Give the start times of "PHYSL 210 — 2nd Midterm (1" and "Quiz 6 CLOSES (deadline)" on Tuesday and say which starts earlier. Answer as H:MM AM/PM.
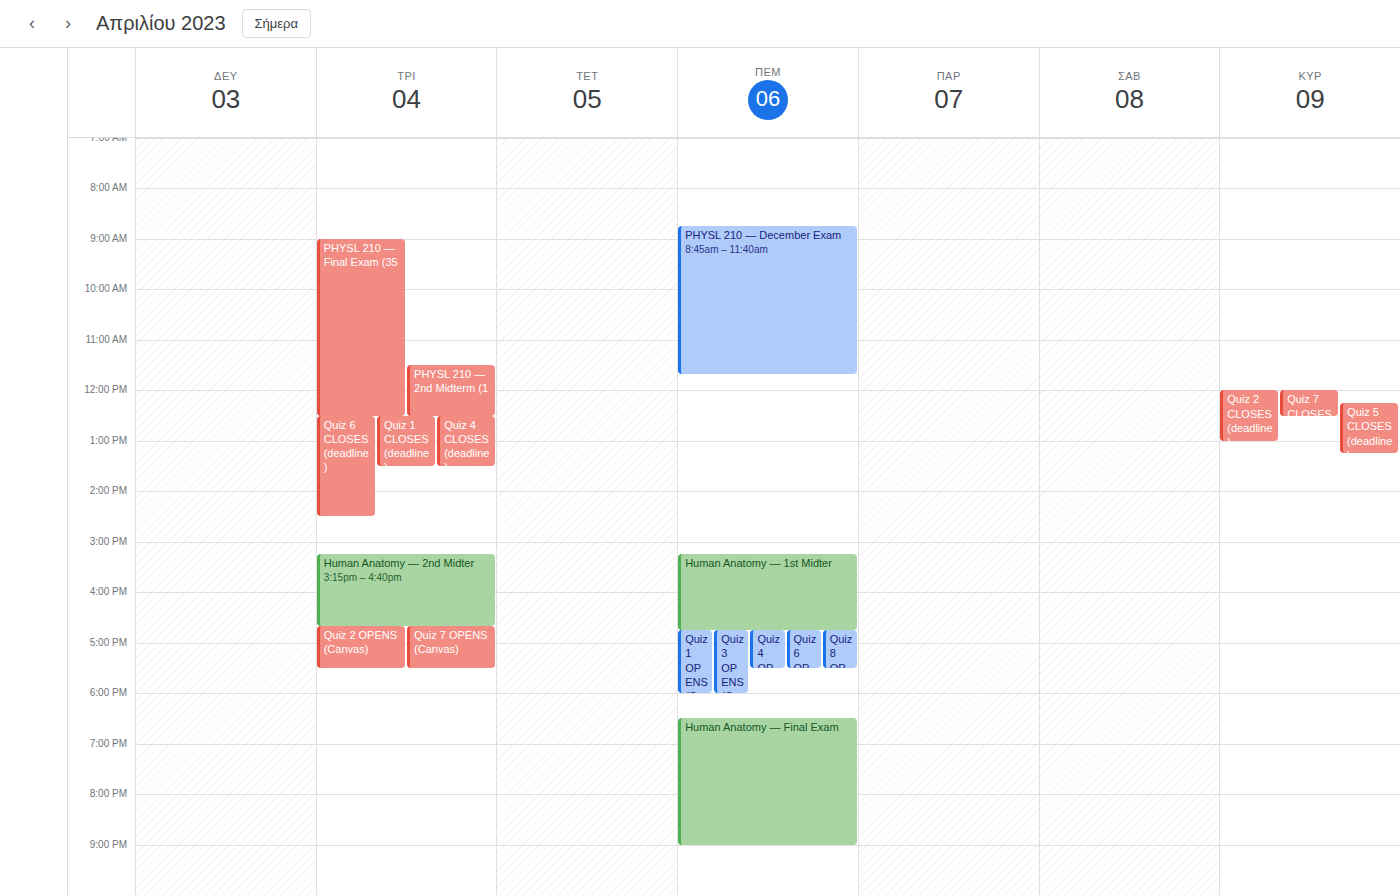
"PHYSL 210 — 2nd Midterm (1" 11:30 AM; "Quiz 6 CLOSES (deadline)" 12:30 PM.